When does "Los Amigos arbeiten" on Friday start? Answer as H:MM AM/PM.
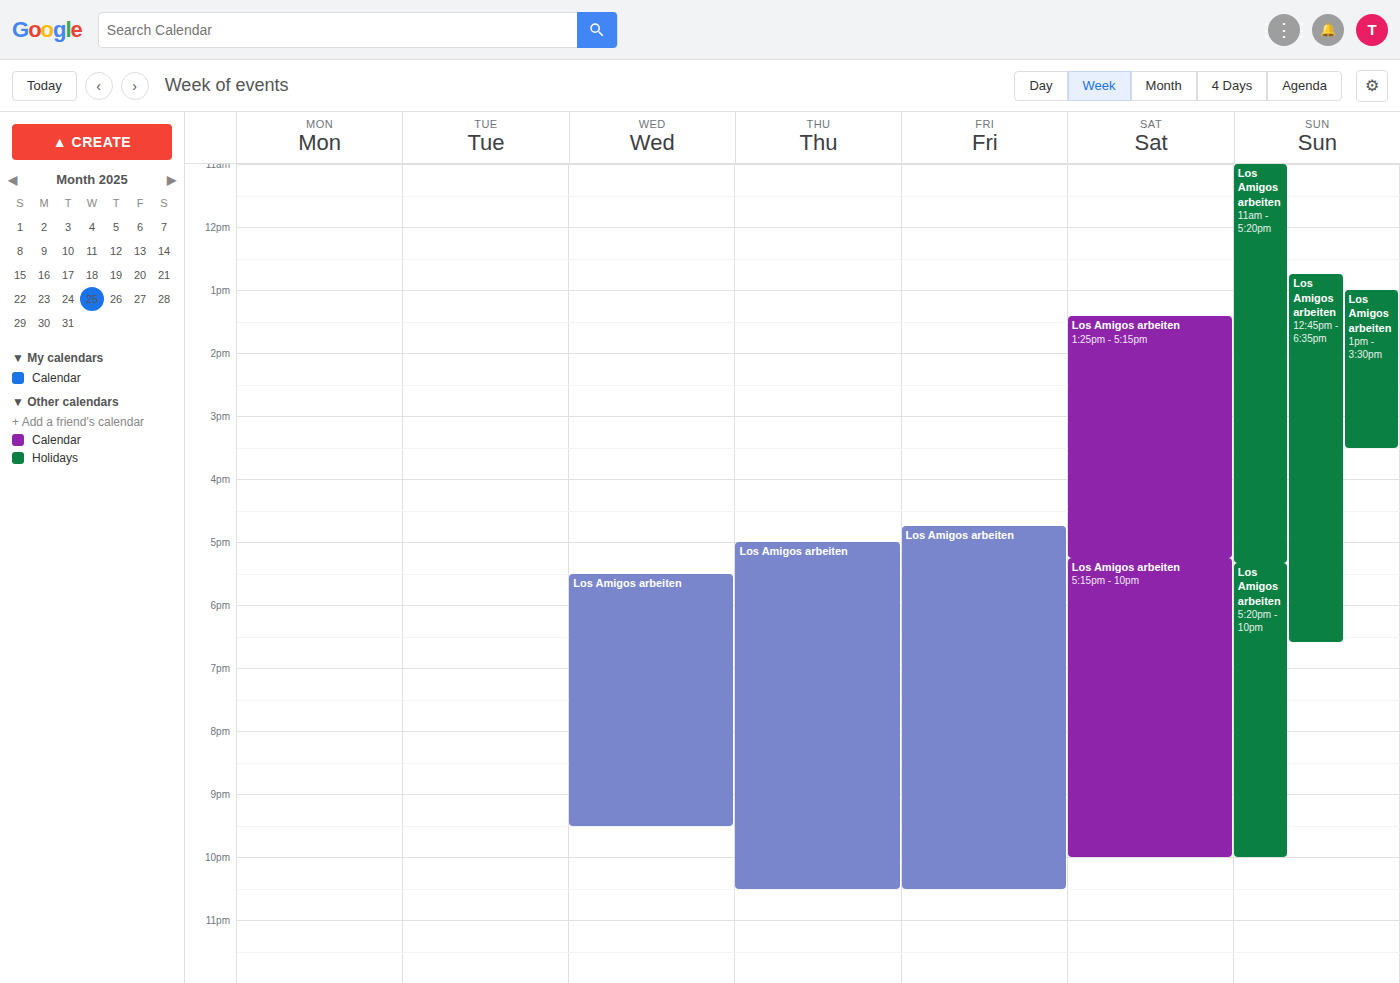
4:45 PM